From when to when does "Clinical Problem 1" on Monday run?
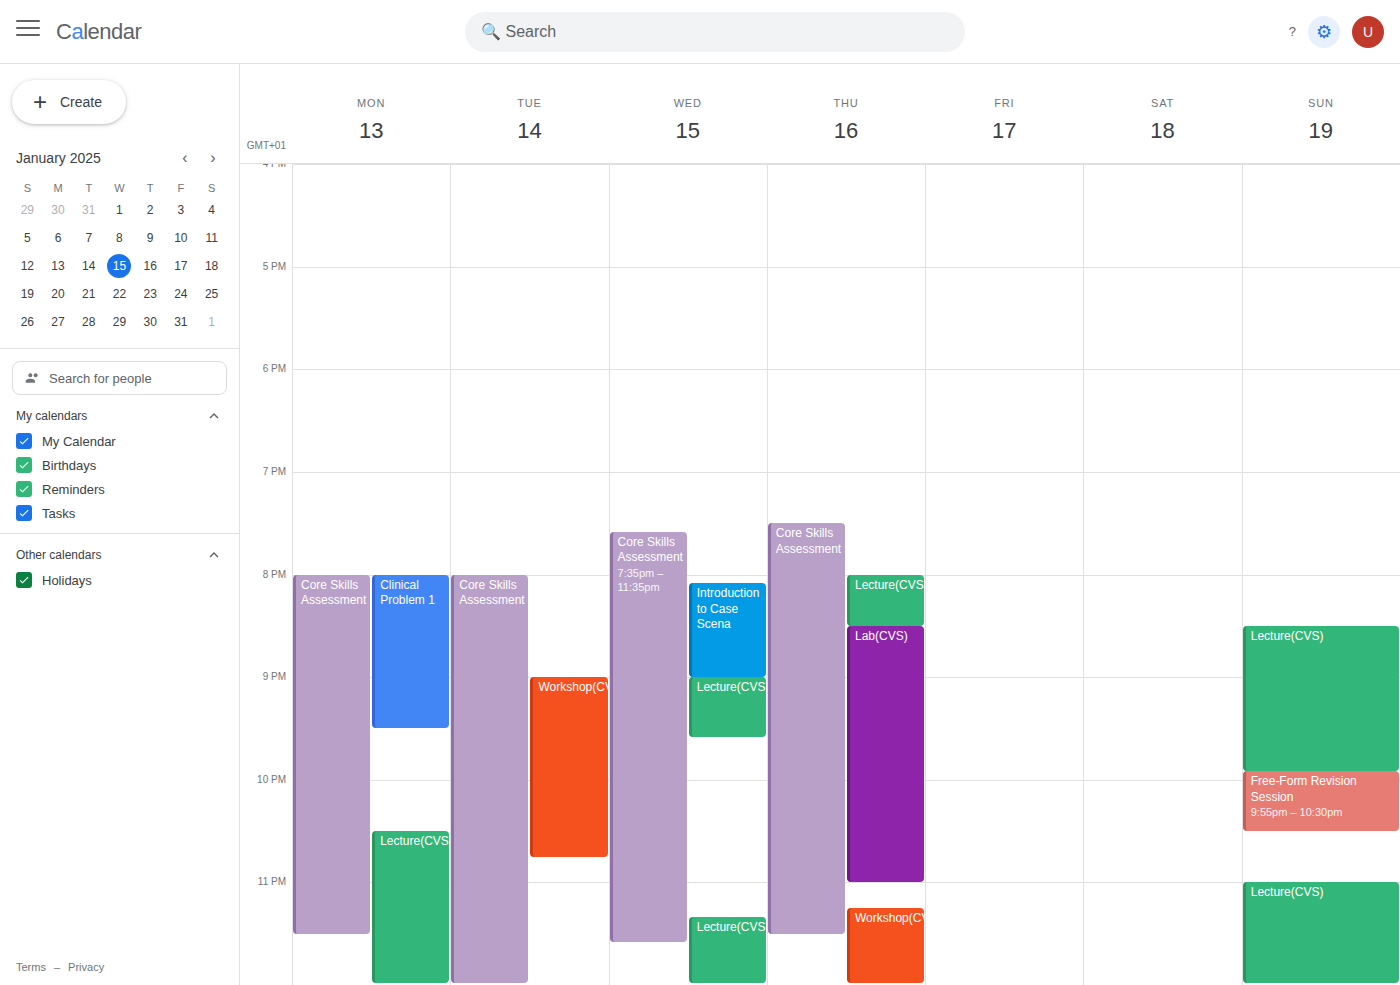
8:00 PM to 9:30 PM